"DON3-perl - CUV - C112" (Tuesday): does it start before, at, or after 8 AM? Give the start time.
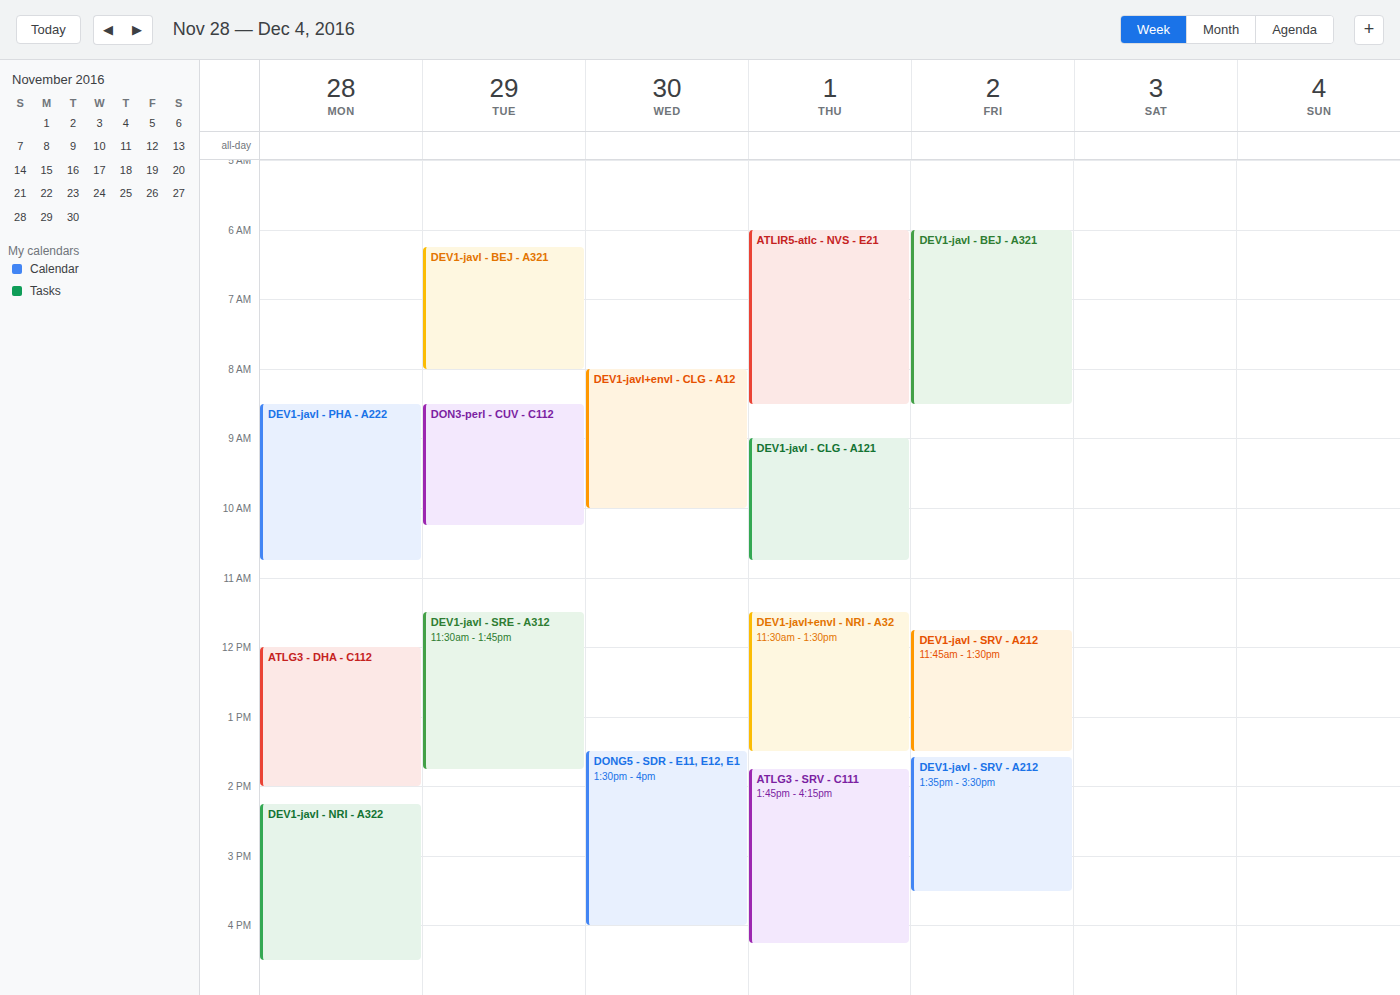
8:30 AM -- after 8 AM, 30 minutes below the 8 AM line.